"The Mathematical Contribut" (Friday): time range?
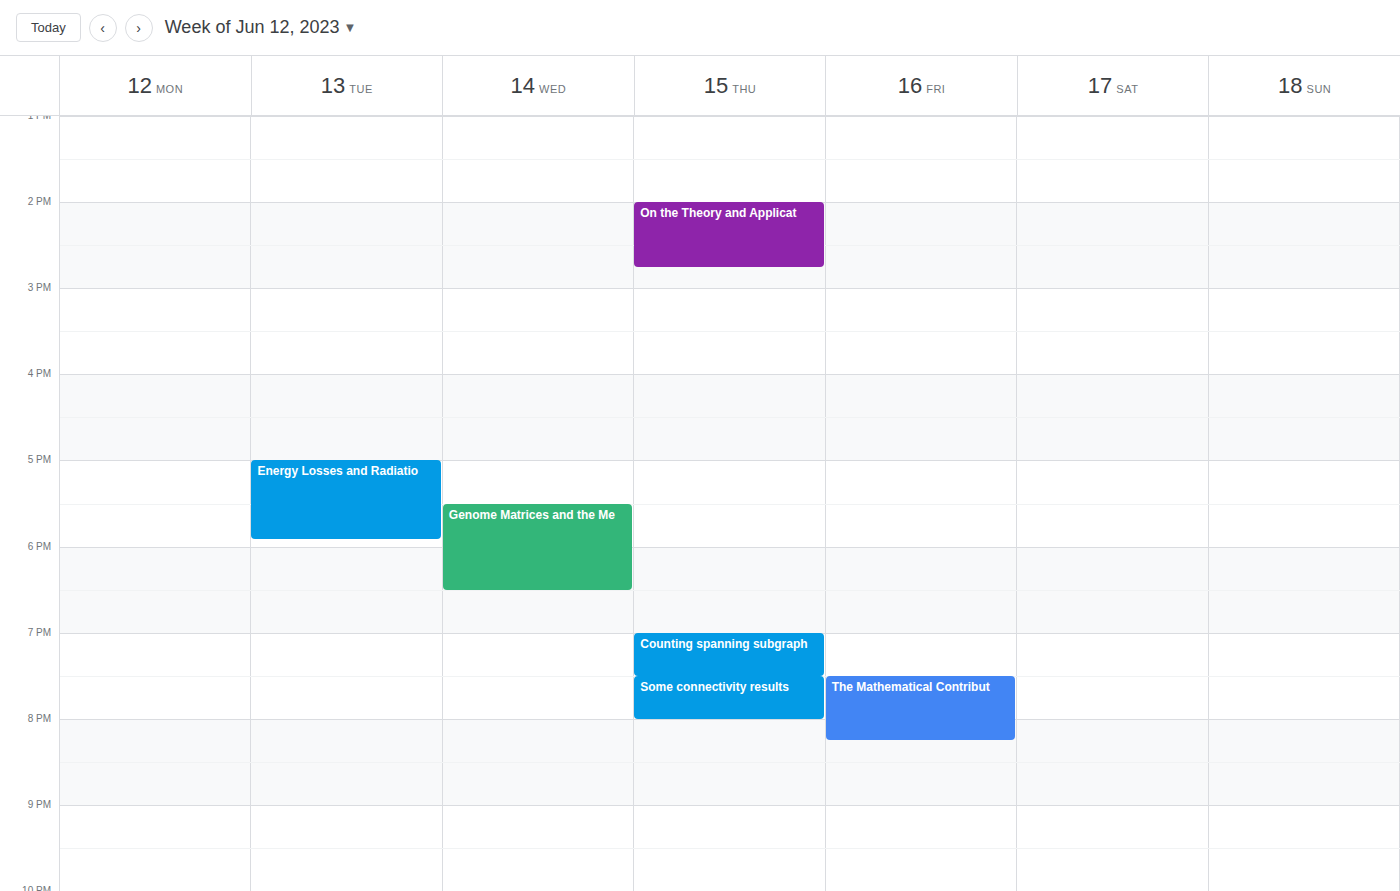
7:30 PM to 8:15 PM